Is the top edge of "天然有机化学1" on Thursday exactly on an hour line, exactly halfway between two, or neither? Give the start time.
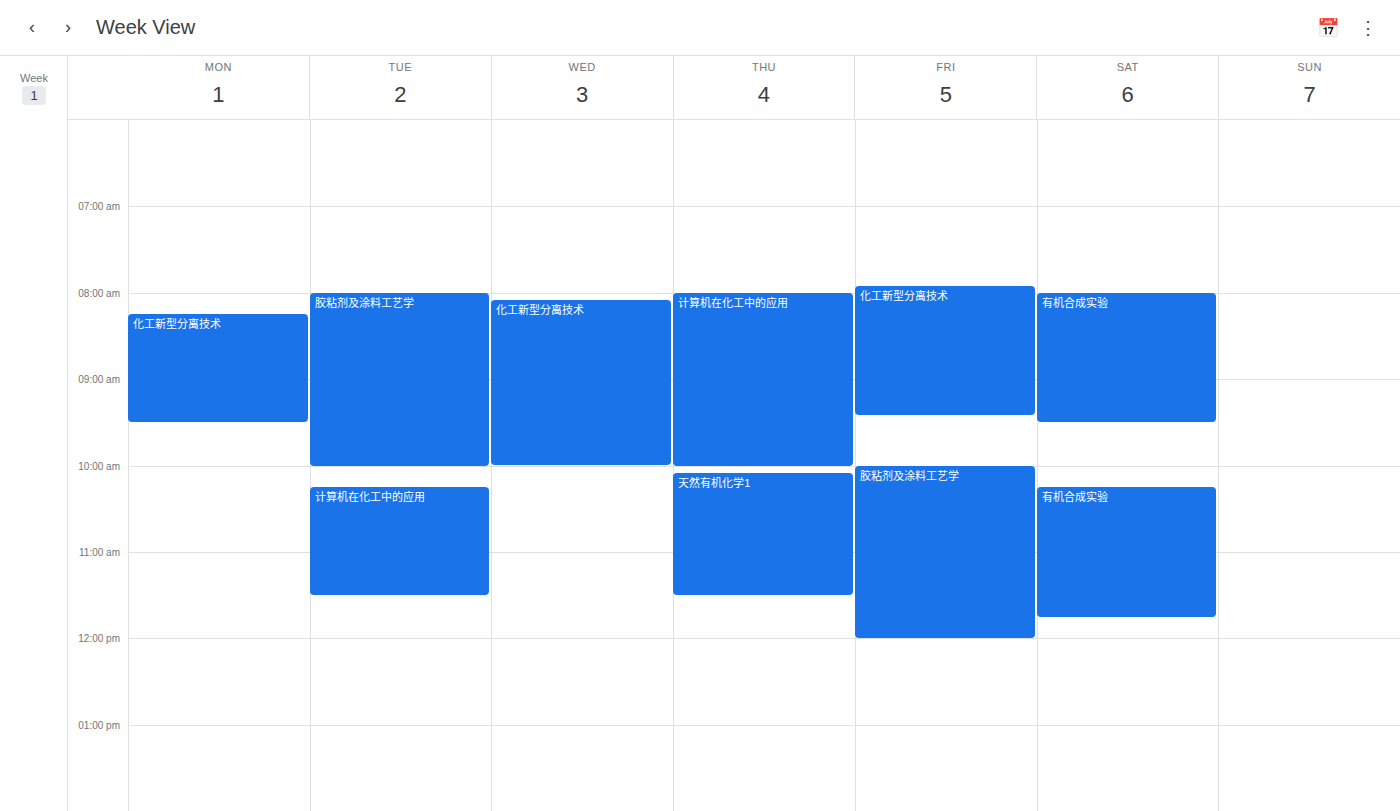
10:05 AM -- neither: 5 minutes below the 10 AM line and 55 minutes above the 11 AM line.